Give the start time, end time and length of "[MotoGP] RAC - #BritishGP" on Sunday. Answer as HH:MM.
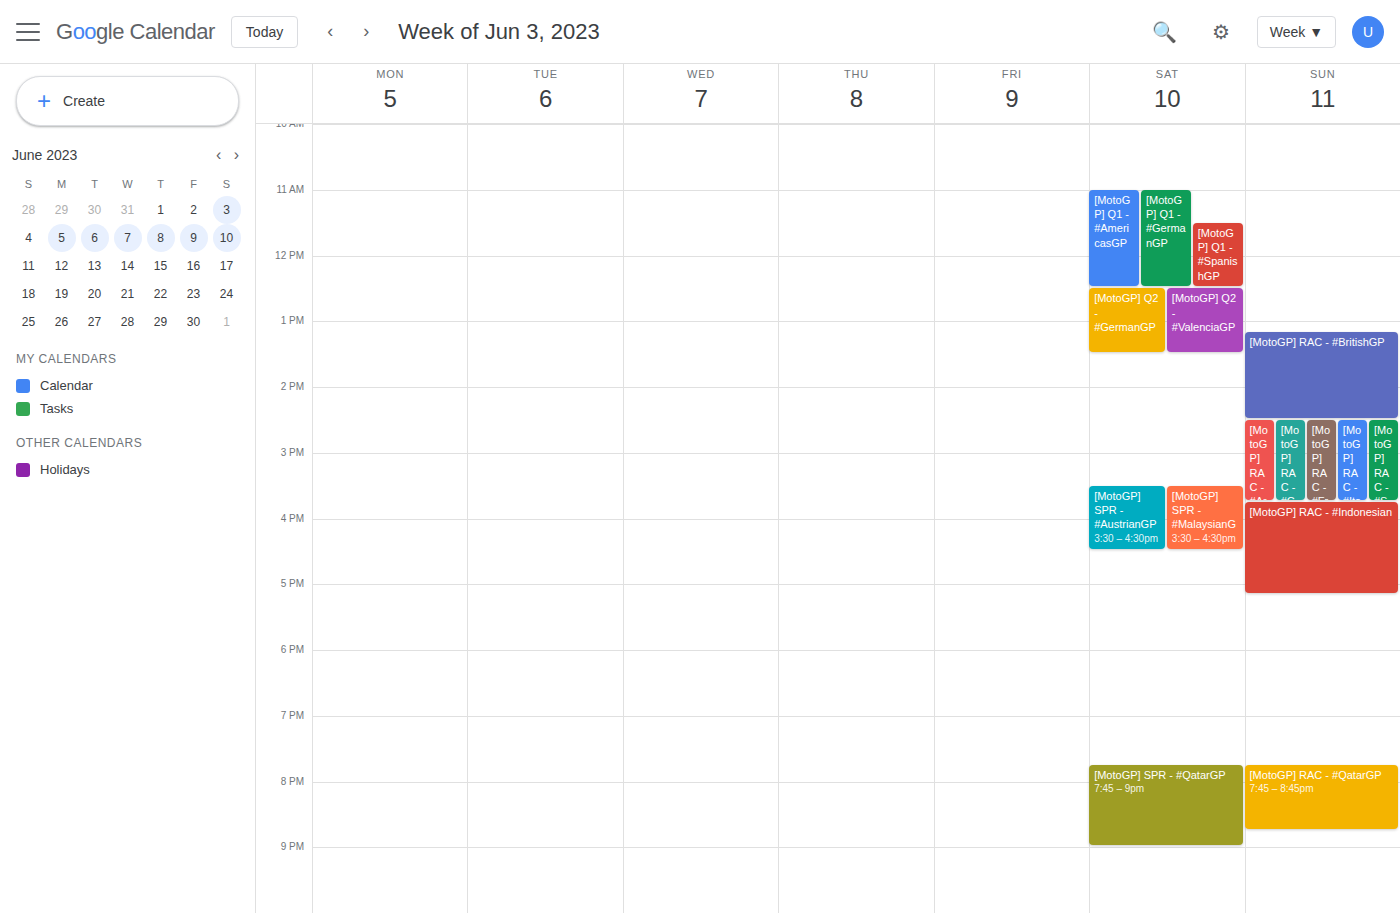
13:10 to 14:30, 1 hour 20 minutes